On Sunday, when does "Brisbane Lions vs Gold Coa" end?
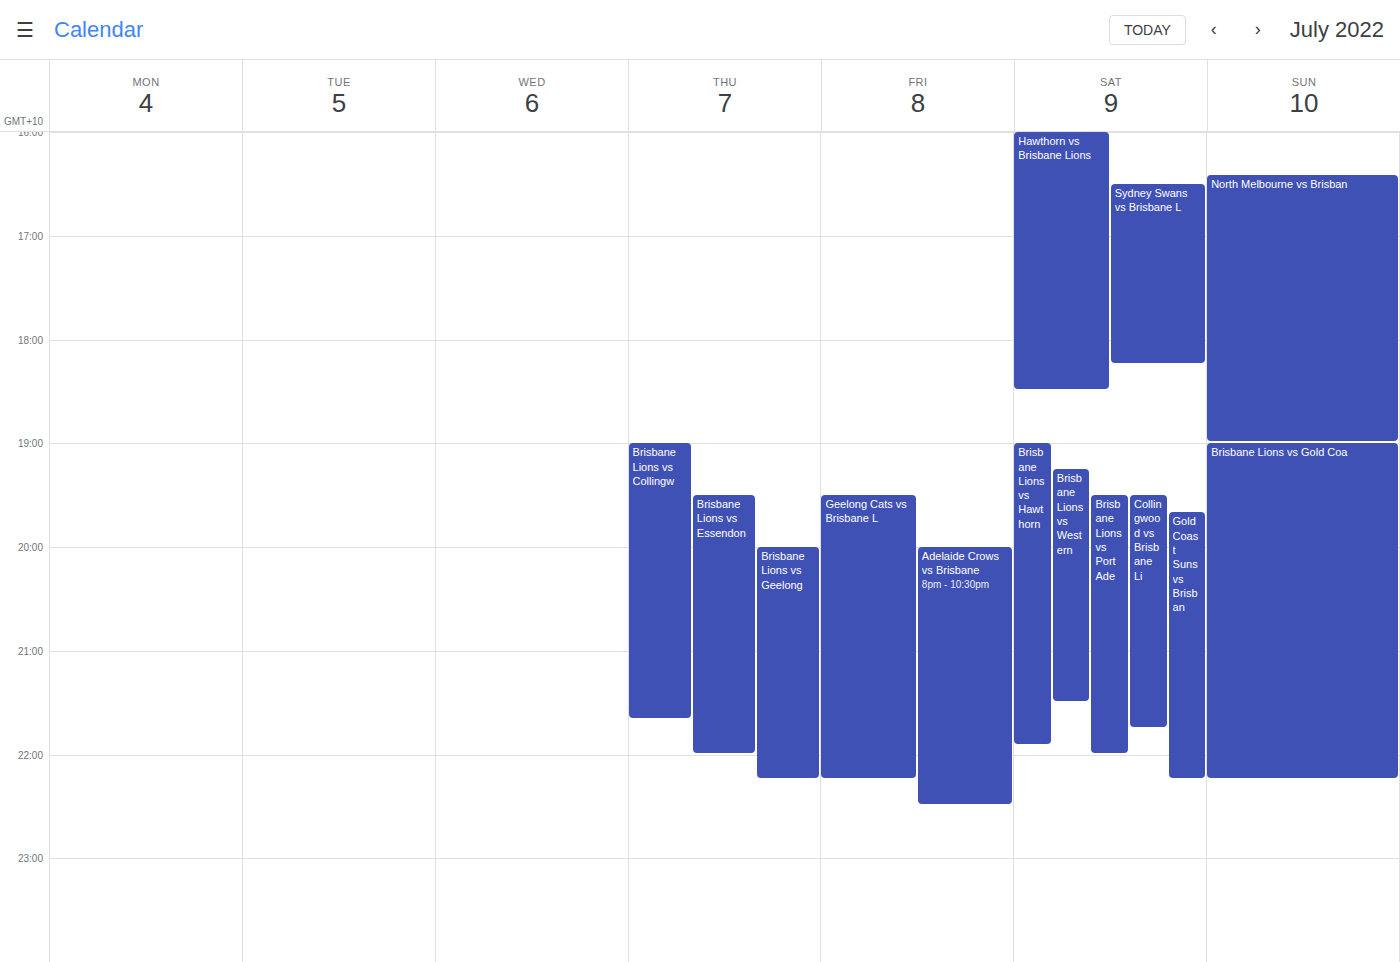
10:15 PM